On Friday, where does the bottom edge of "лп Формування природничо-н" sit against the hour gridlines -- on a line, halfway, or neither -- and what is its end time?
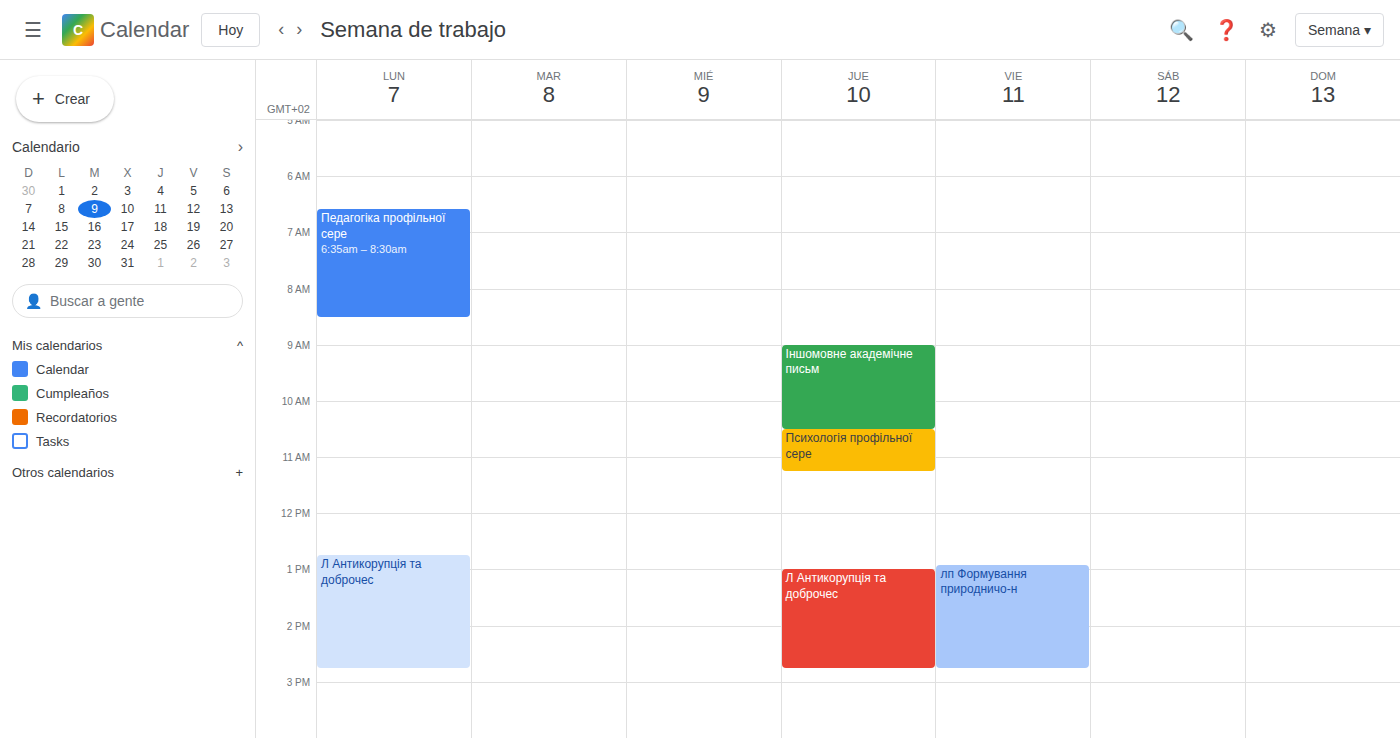
2:45 PM -- neither: three quarters of the way from the 2 PM line to the 3 PM line.